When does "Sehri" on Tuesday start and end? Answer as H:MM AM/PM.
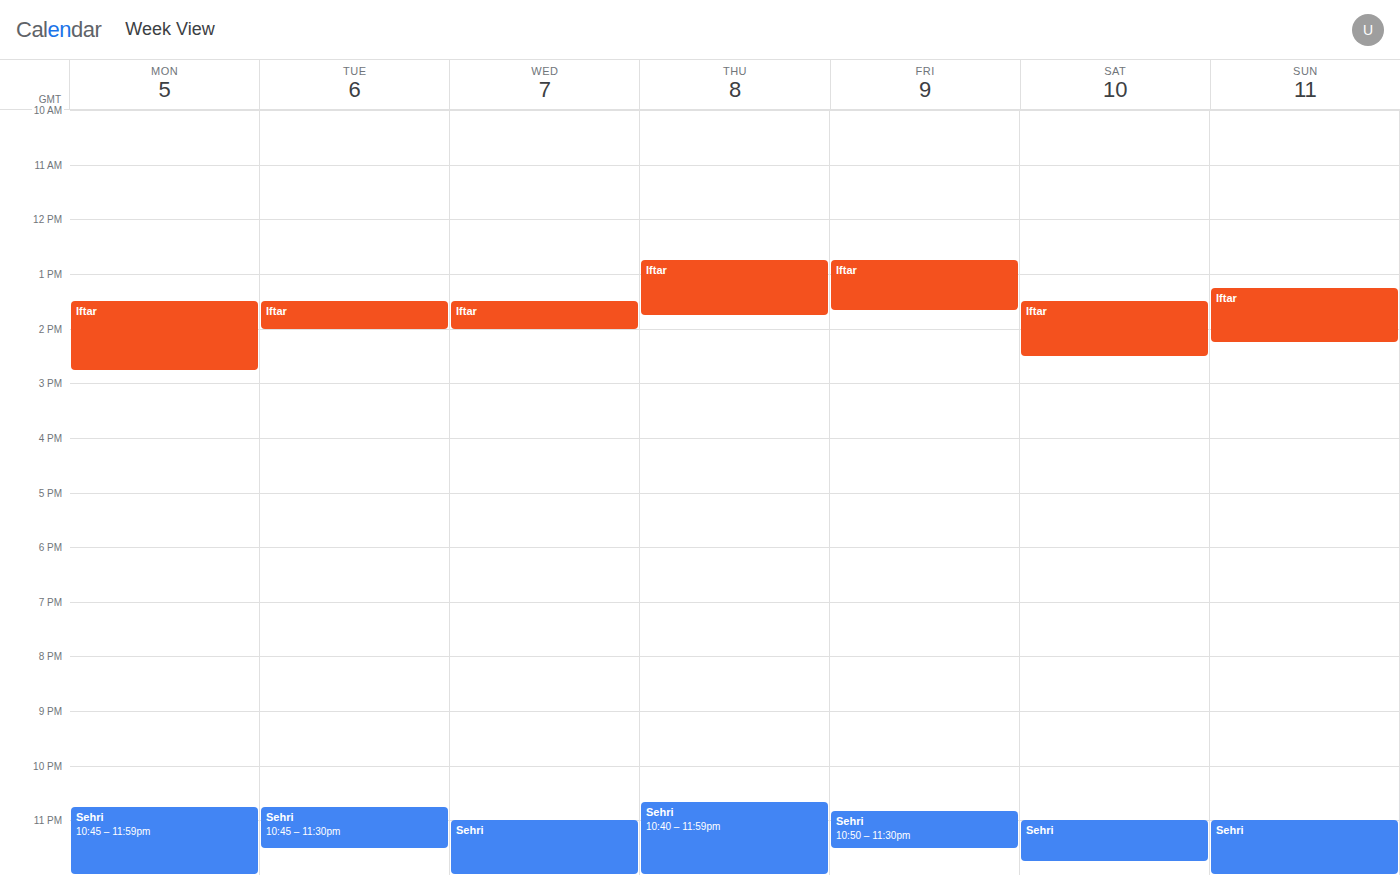
10:45 PM to 11:30 PM